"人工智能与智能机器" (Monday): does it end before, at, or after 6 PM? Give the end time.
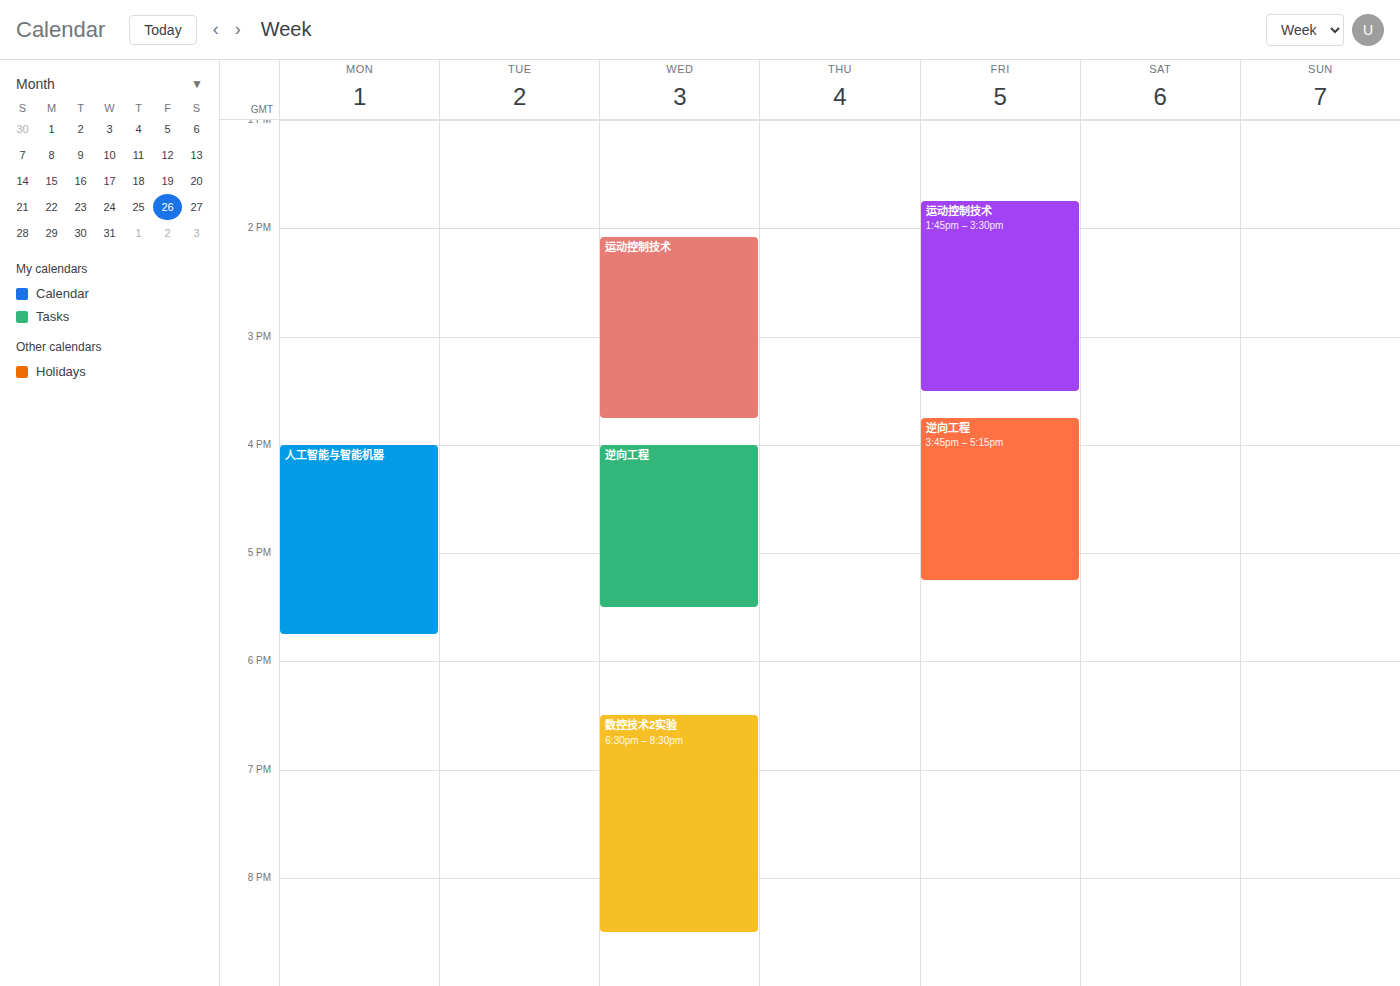
5:45 PM -- before 6 PM, 15 minutes above the 6 PM line.